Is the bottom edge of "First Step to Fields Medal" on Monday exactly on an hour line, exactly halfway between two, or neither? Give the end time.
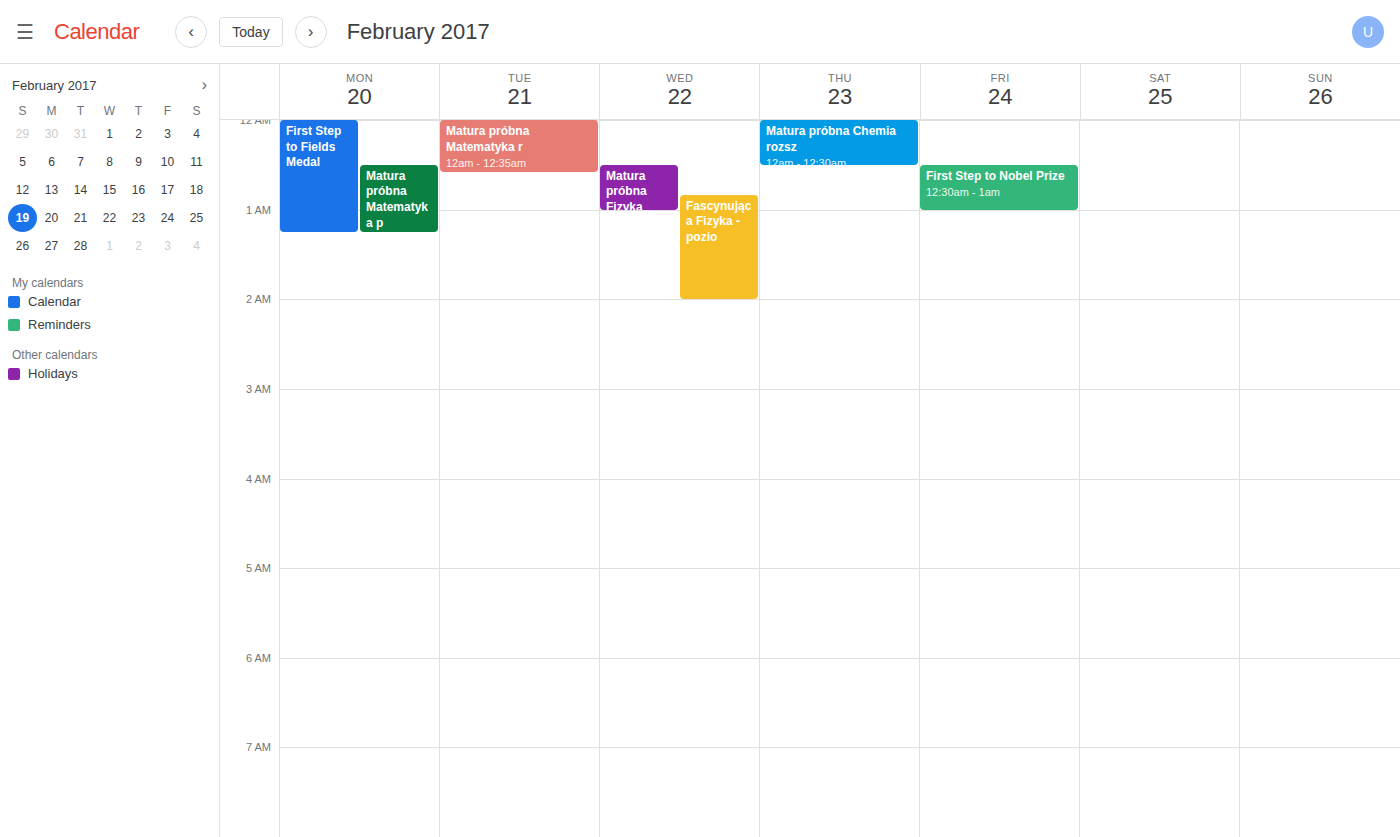
1:15 AM -- neither: a quarter of the way from the 1 AM line to the 2 AM line.